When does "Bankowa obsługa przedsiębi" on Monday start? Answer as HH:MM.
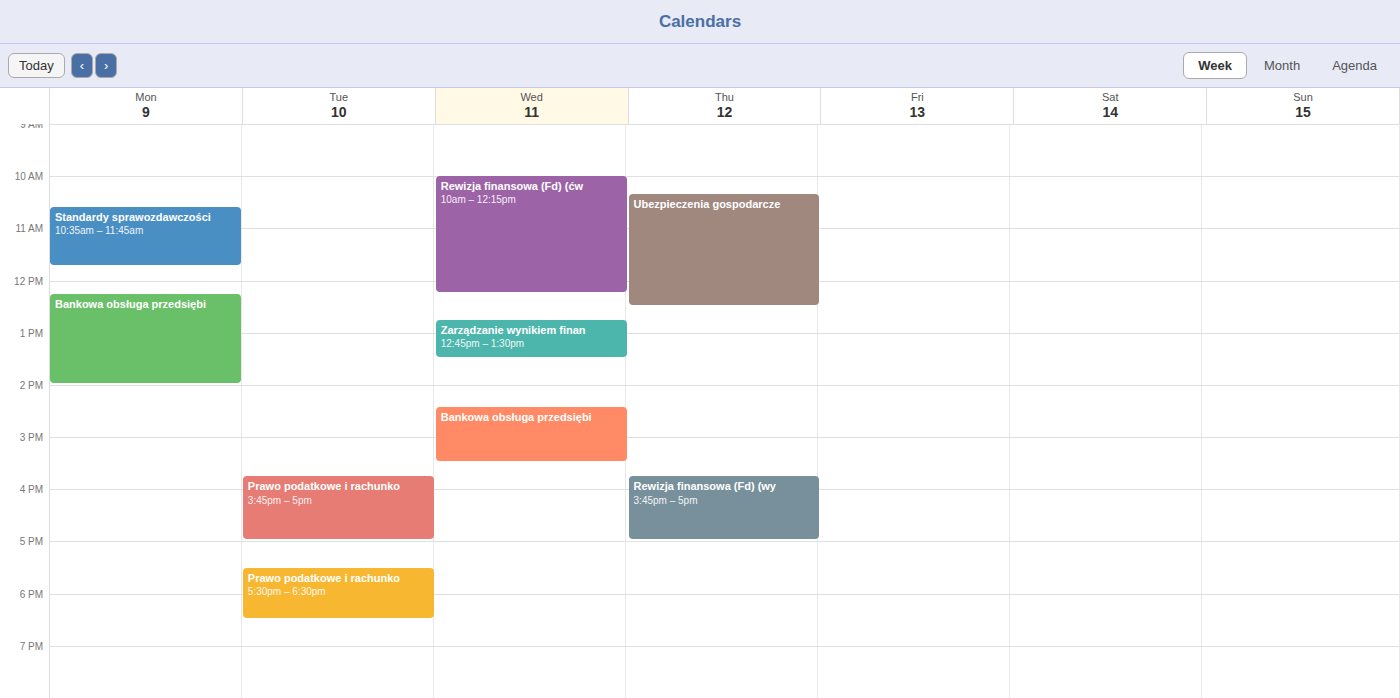
12:15